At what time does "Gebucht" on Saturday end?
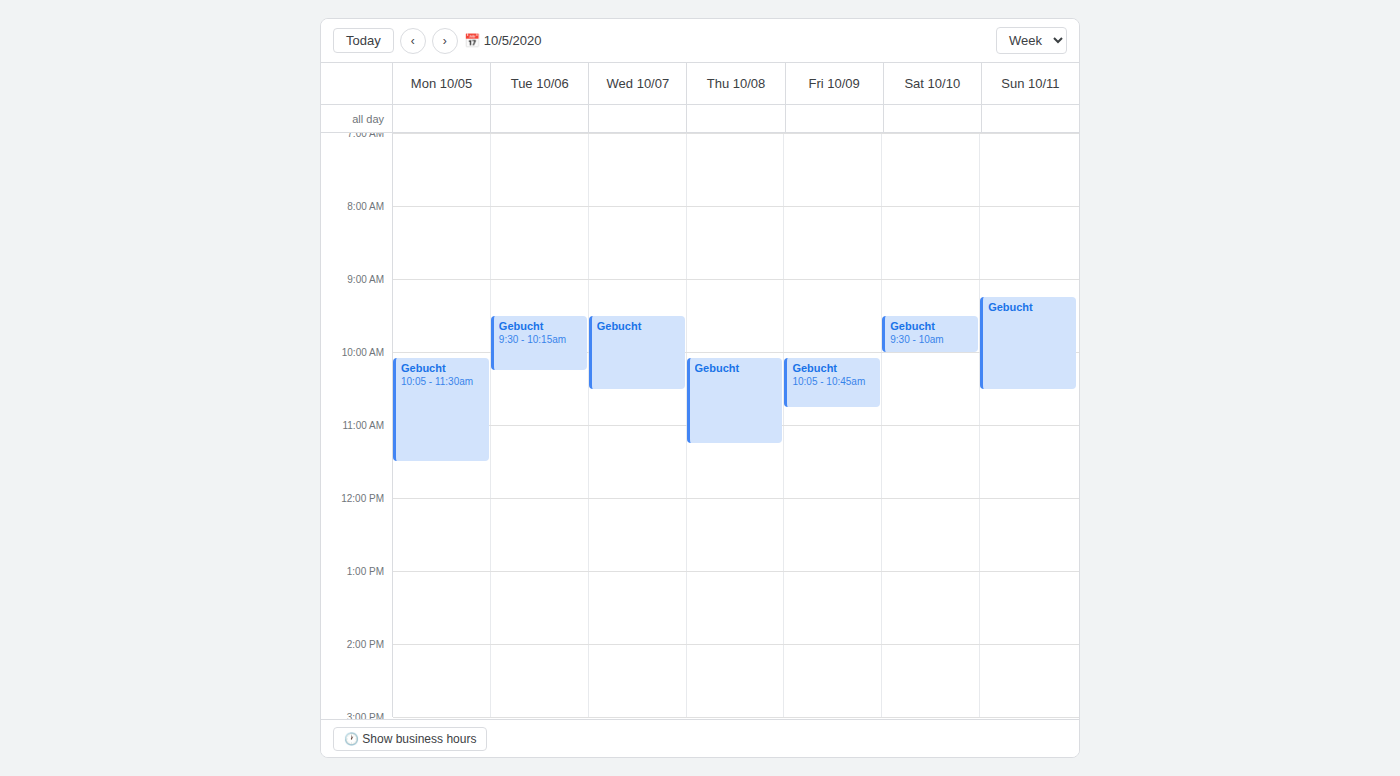
10:00 AM